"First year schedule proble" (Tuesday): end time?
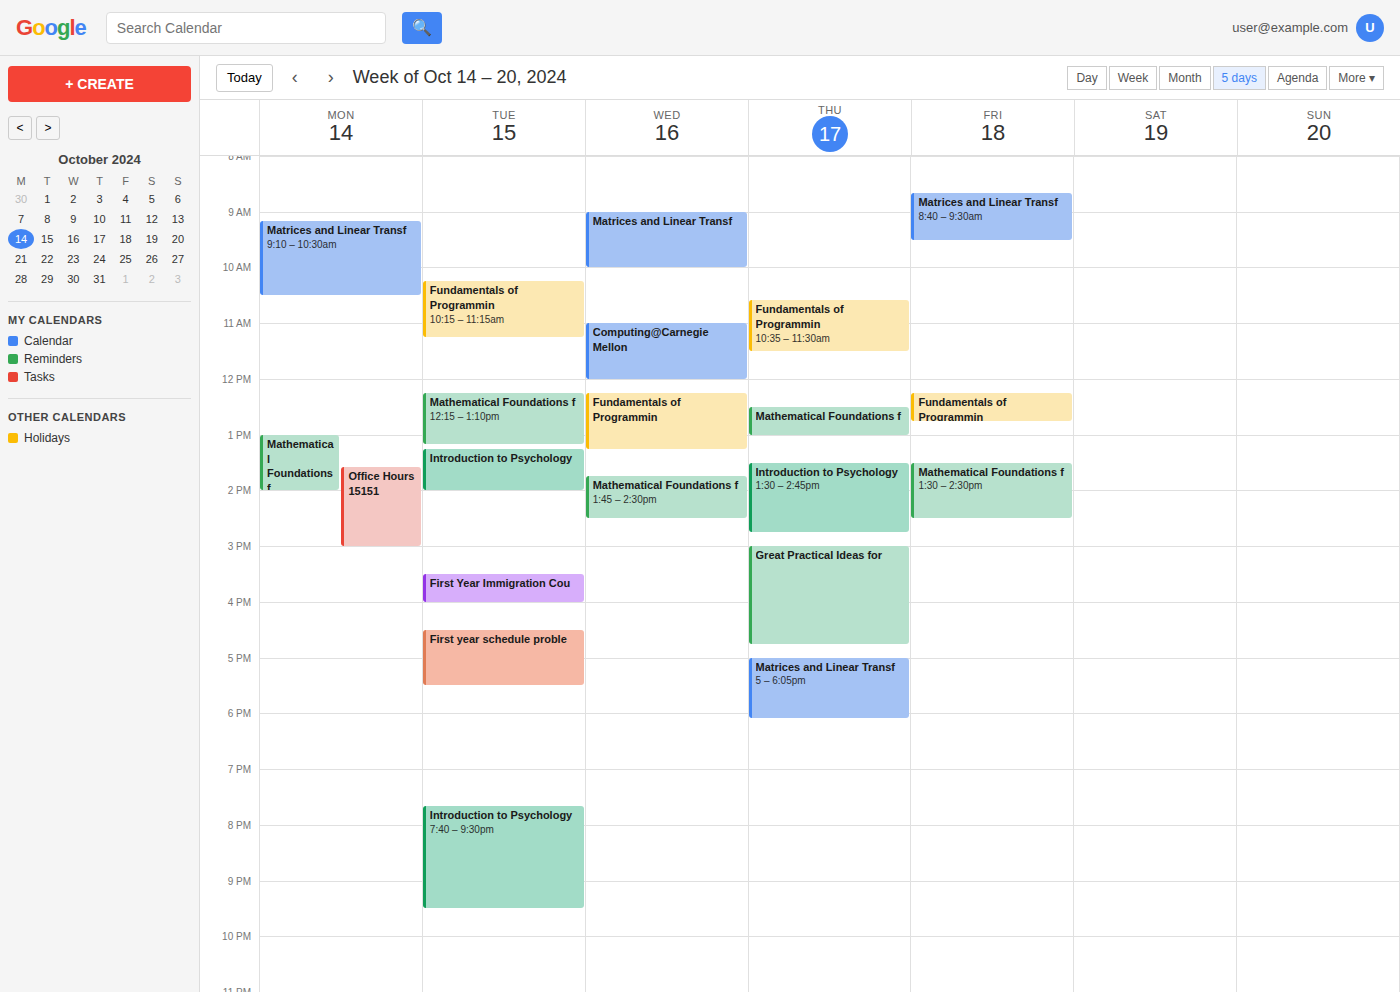
5:30 PM